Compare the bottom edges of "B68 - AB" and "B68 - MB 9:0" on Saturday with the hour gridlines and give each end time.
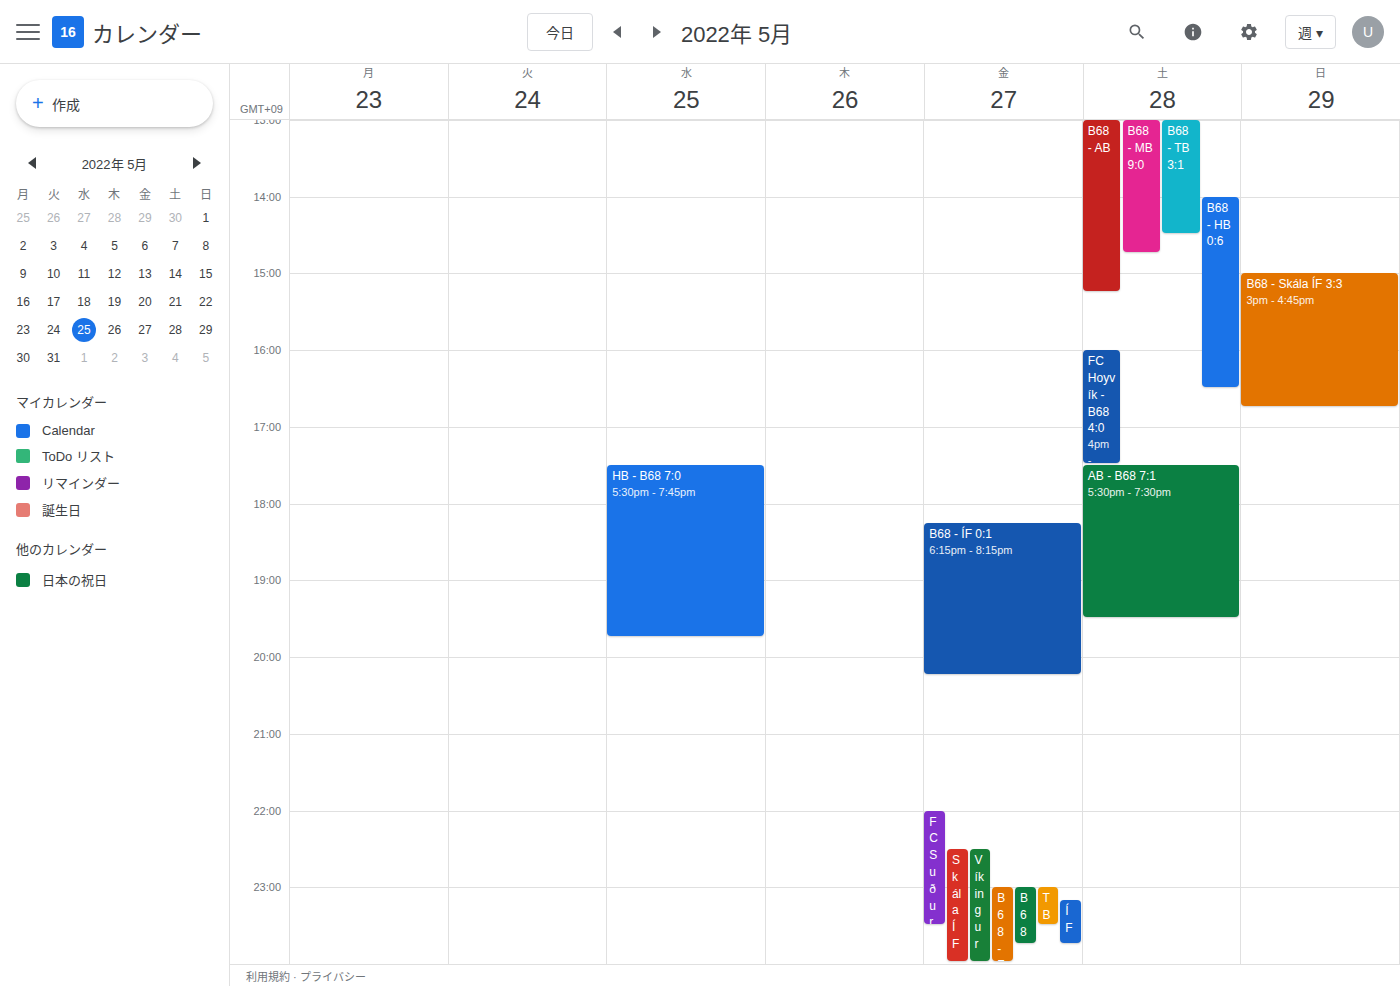
"B68 - AB": 3:15 PM, neither: a quarter of the way from the 3 PM line to the 4 PM line. "B68 - MB 9:0": 2:45 PM, neither: three quarters of the way from the 2 PM line to the 3 PM line.